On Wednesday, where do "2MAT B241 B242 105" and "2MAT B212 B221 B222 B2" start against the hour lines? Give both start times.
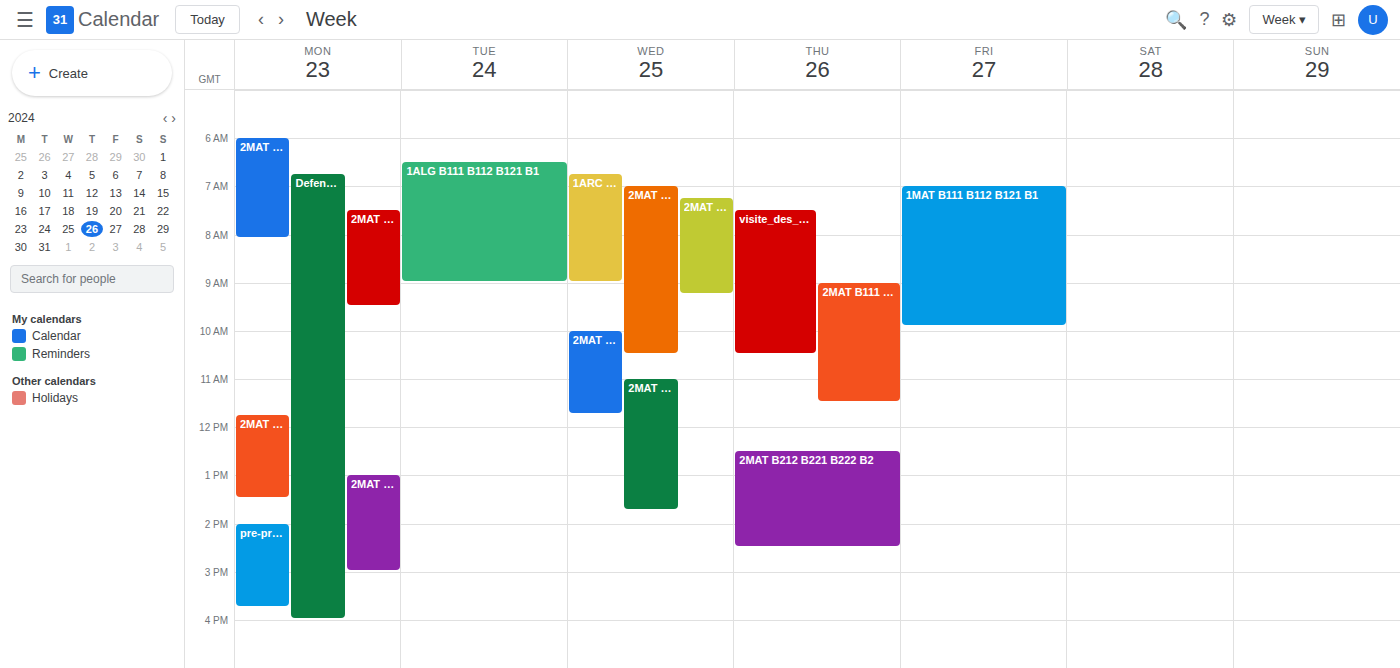
"2MAT B241 B242 105": 10:00, exactly on the 10:00 line. "2MAT B212 B221 B222 B2": 11:00, exactly on the 11:00 line.